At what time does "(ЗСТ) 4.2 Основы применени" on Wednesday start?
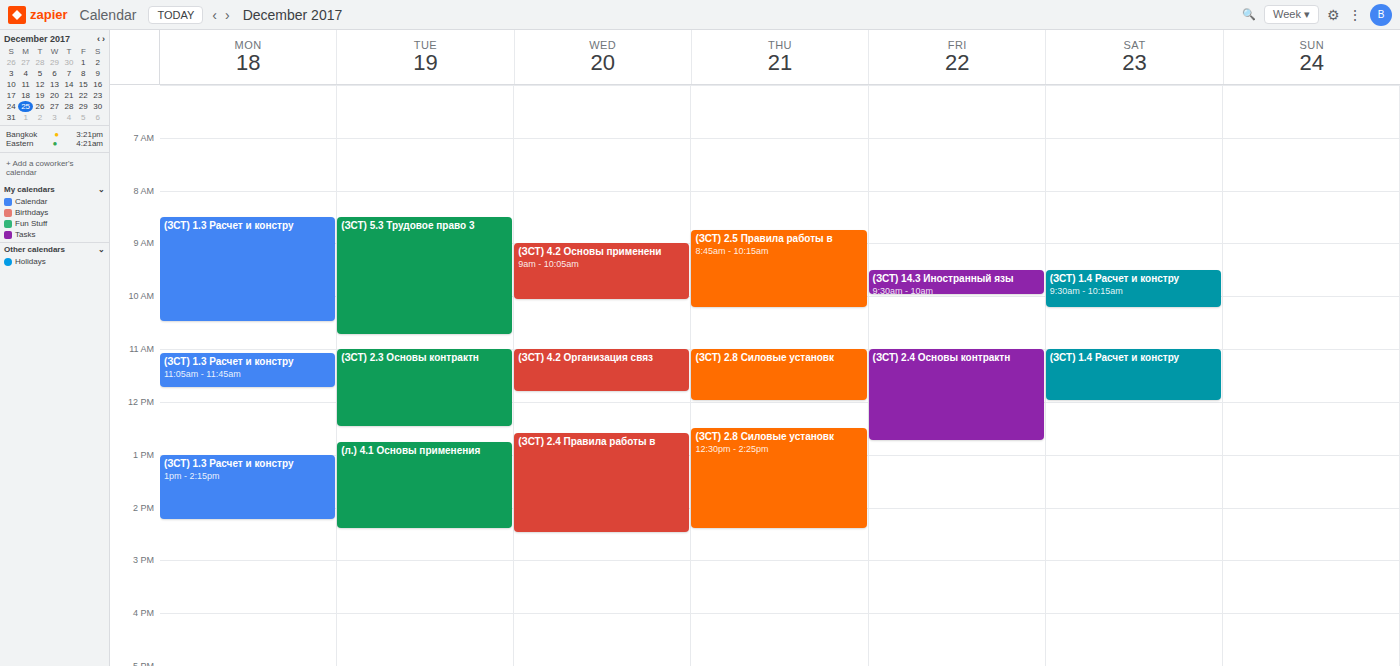
9:00 AM